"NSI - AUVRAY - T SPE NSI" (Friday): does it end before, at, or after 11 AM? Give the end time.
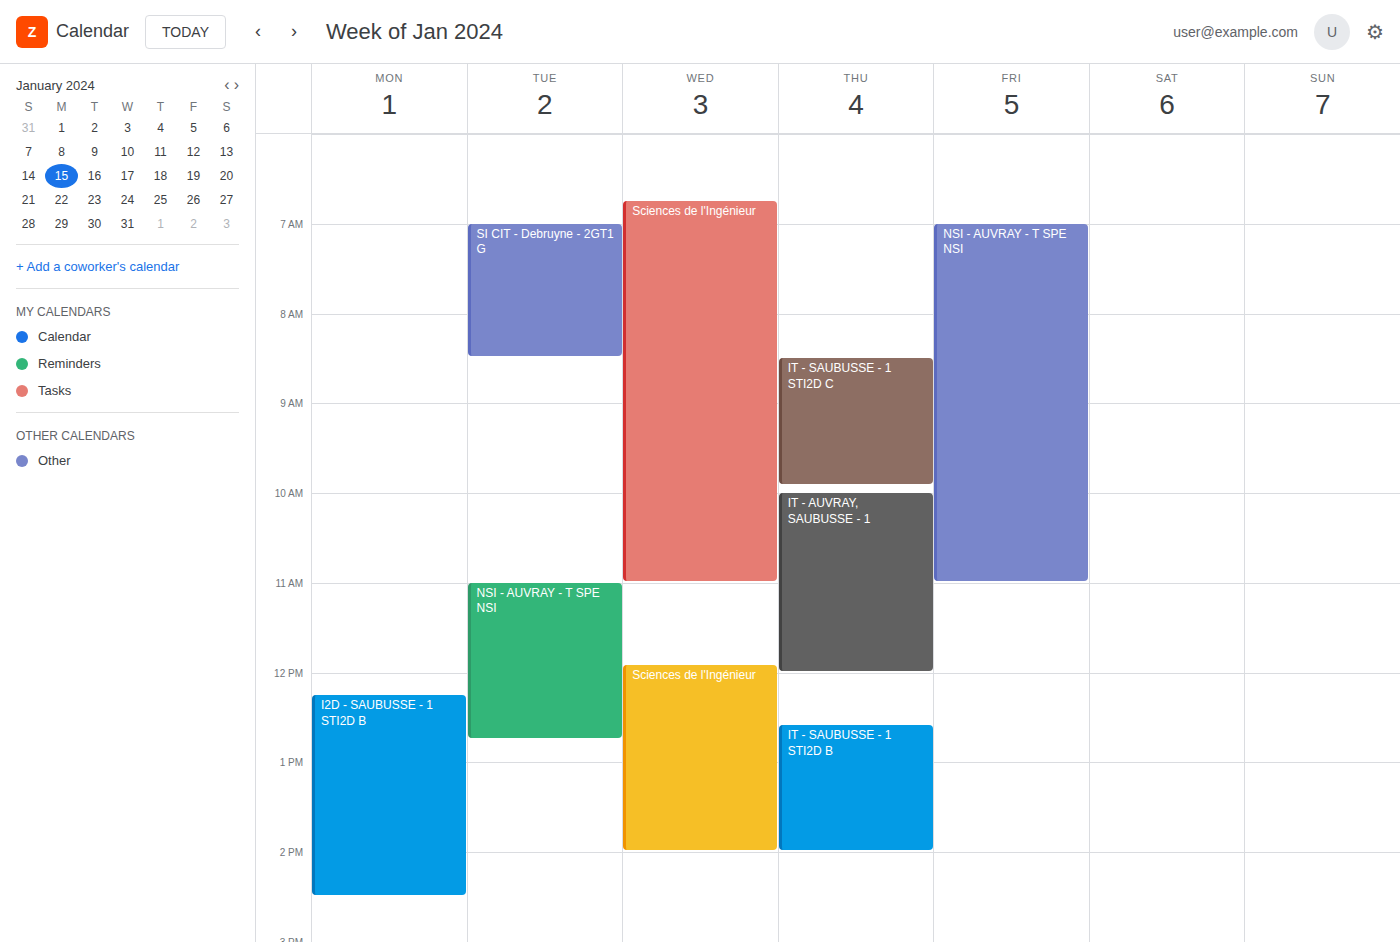
11:00 AM -- exactly at 11 AM, on the 11 AM line.